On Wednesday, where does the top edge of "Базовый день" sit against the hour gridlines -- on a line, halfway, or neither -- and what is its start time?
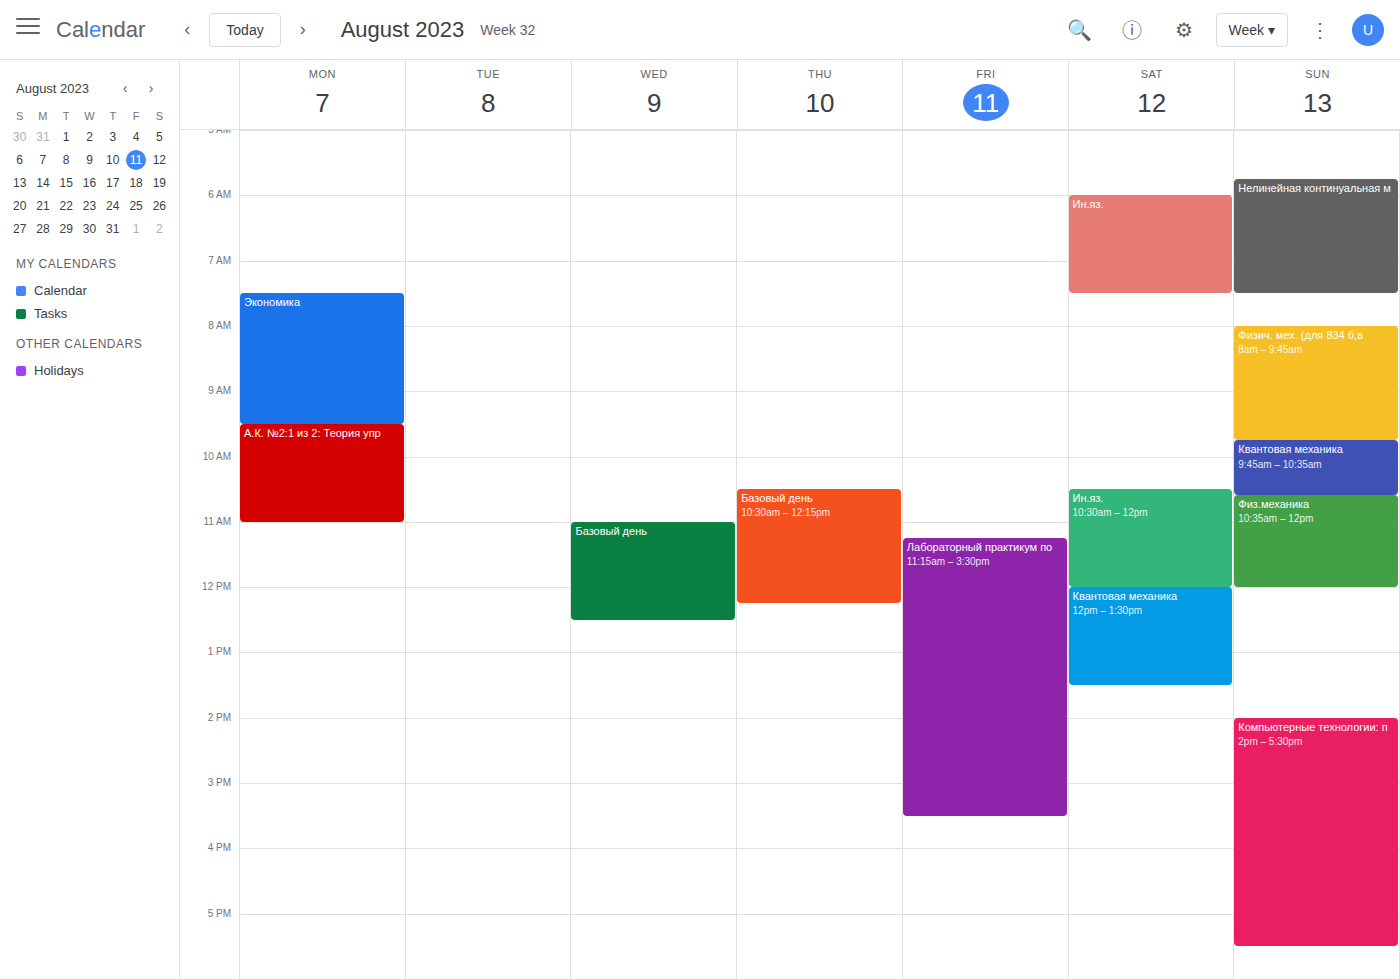
11:00 -- exactly on the 11:00 line.